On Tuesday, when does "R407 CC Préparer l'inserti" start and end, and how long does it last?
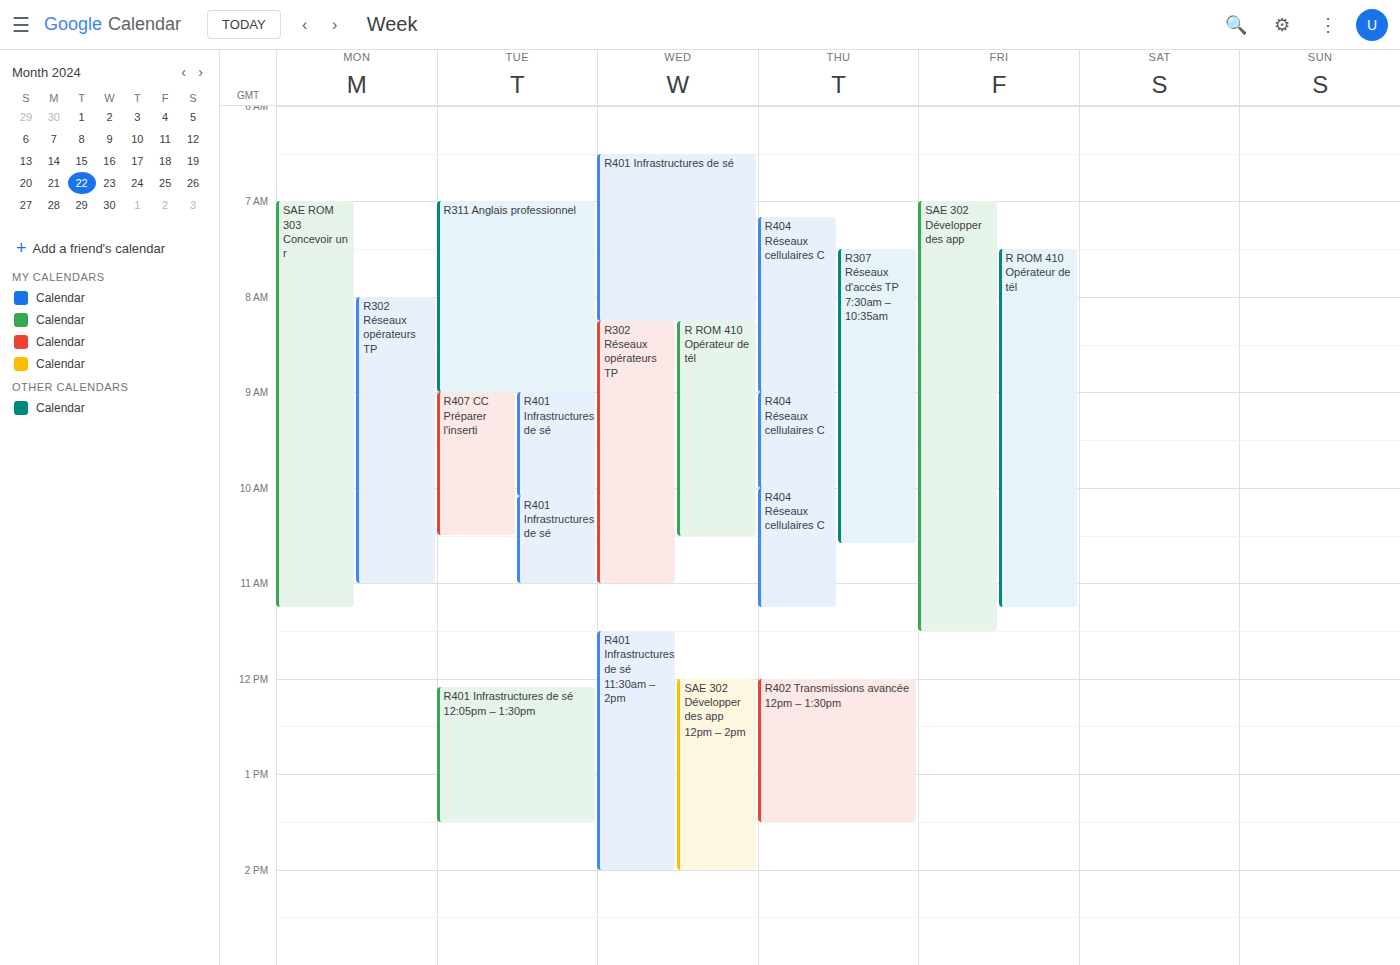
9:00 AM to 10:30 AM, 1 hour 30 minutes